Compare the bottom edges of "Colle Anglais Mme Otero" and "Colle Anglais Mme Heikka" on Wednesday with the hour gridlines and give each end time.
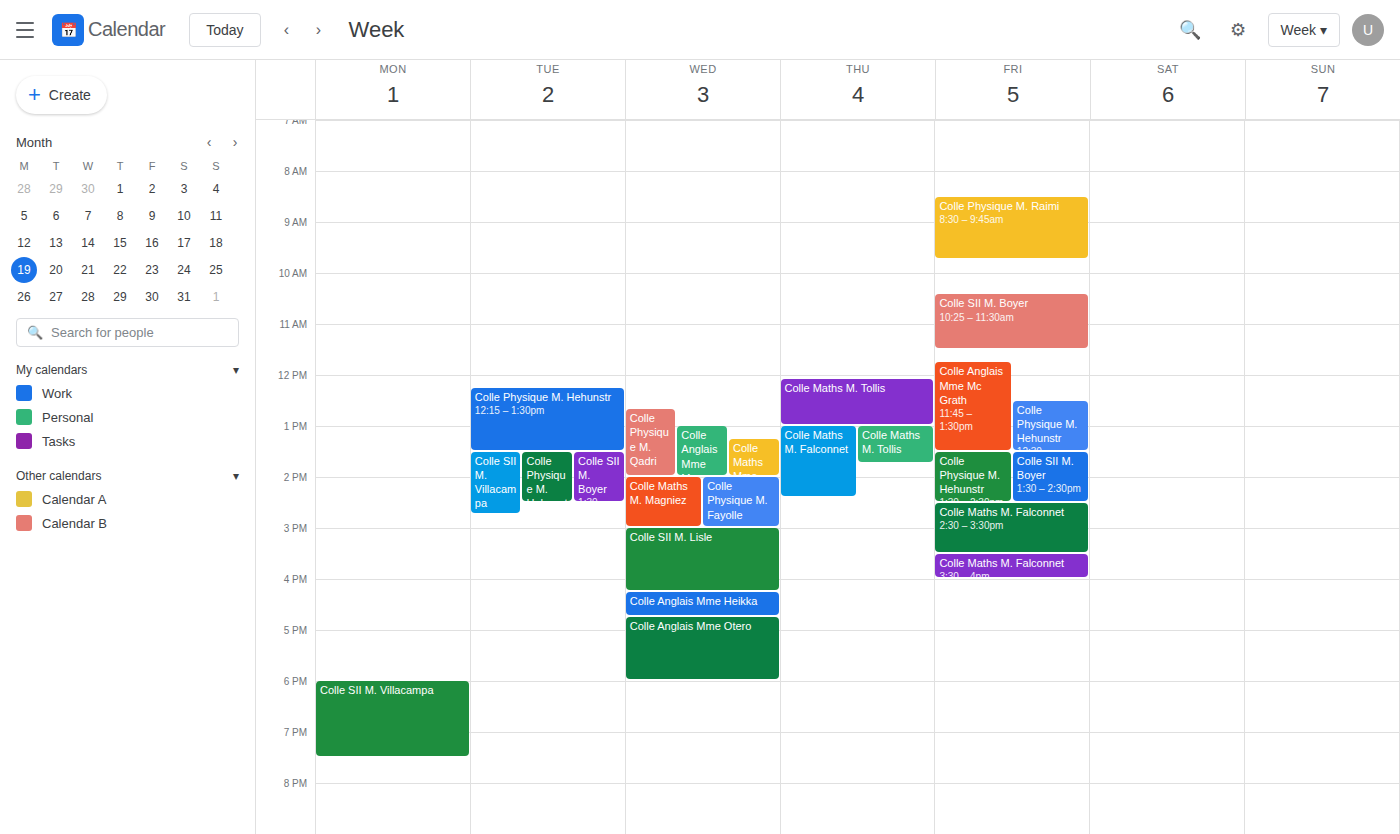
"Colle Anglais Mme Otero": 6:00 PM, exactly on the 6 PM line. "Colle Anglais Mme Heikka": 4:45 PM, neither: three quarters of the way from the 4 PM line to the 5 PM line.